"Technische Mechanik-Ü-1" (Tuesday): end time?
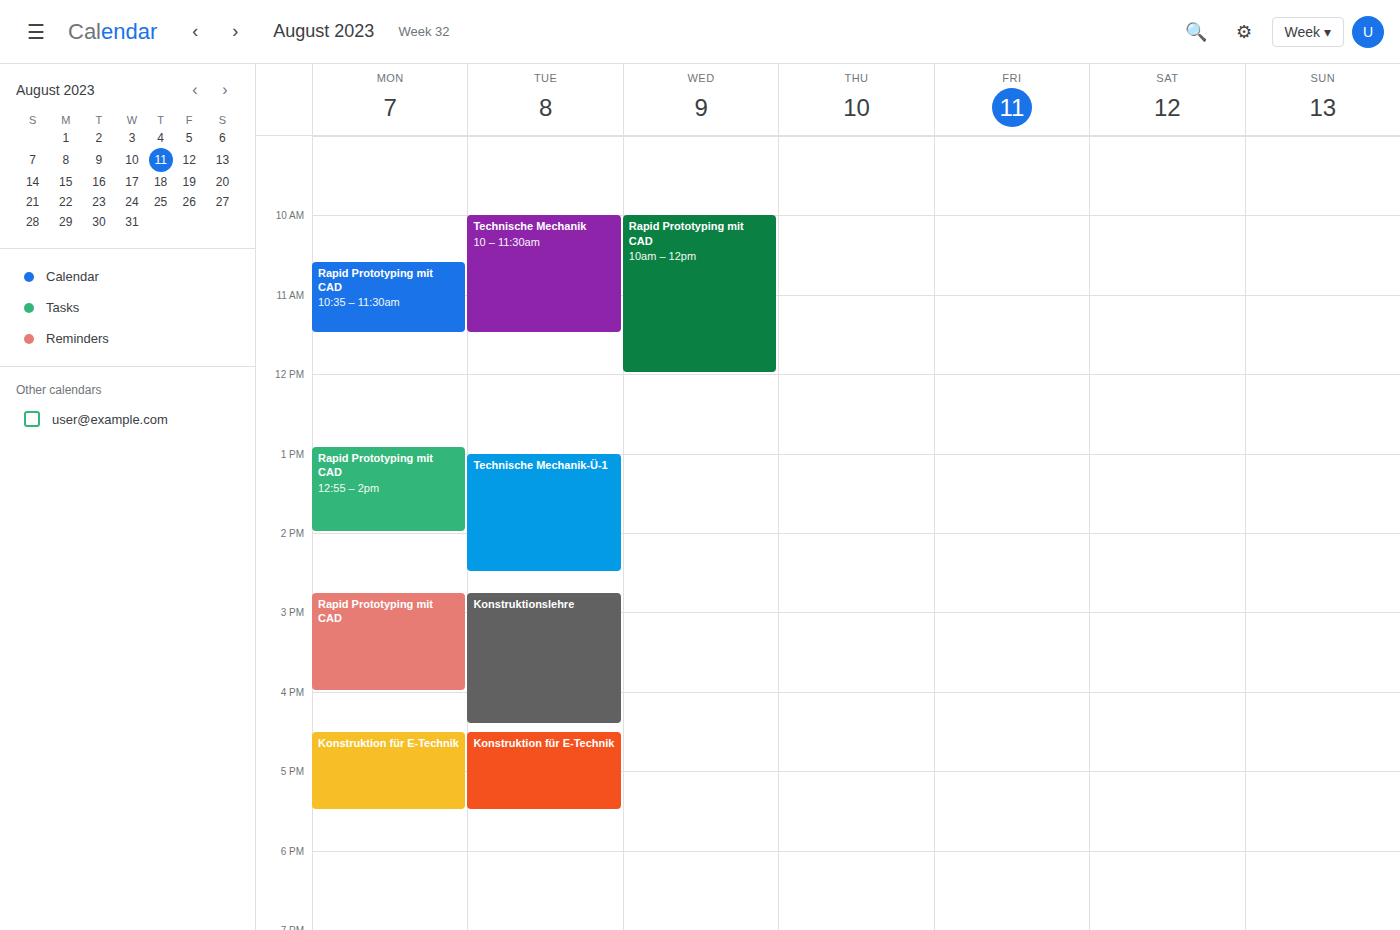
2:30 PM